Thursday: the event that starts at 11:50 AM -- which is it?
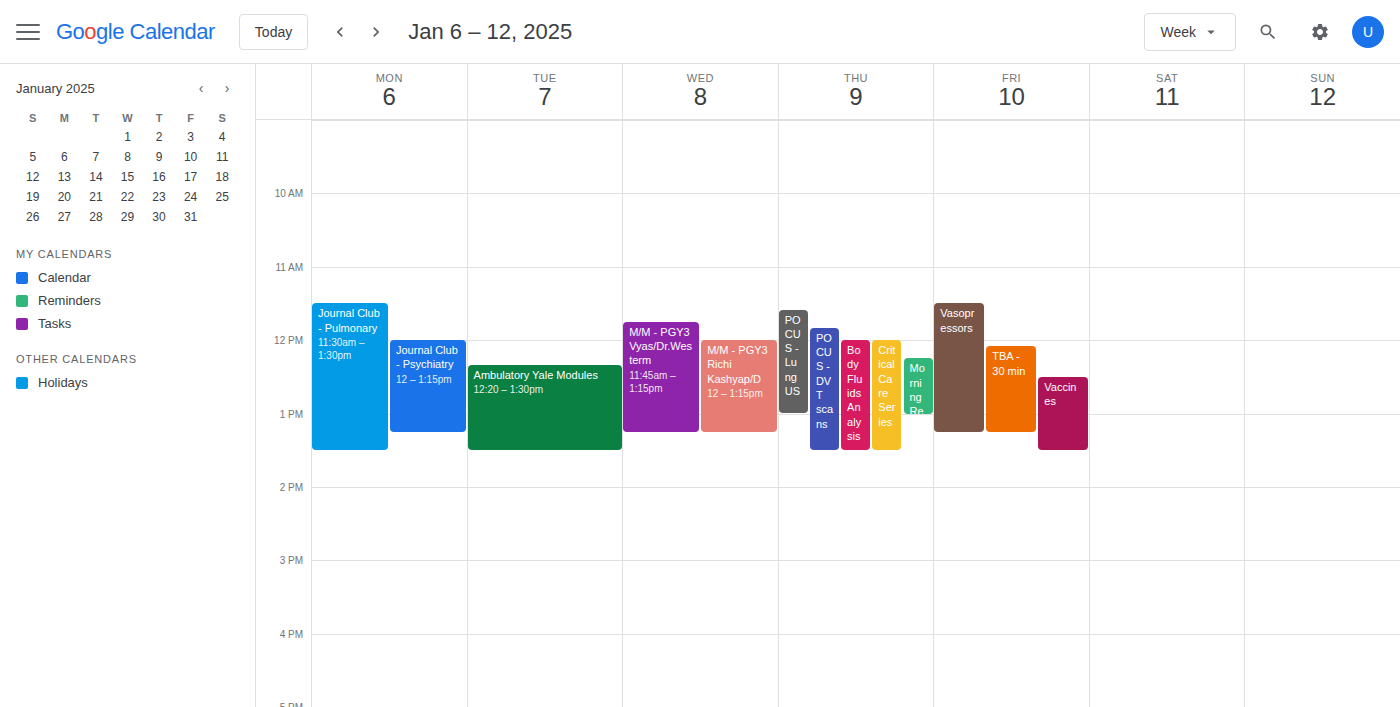
"POCUS - DVT scans"